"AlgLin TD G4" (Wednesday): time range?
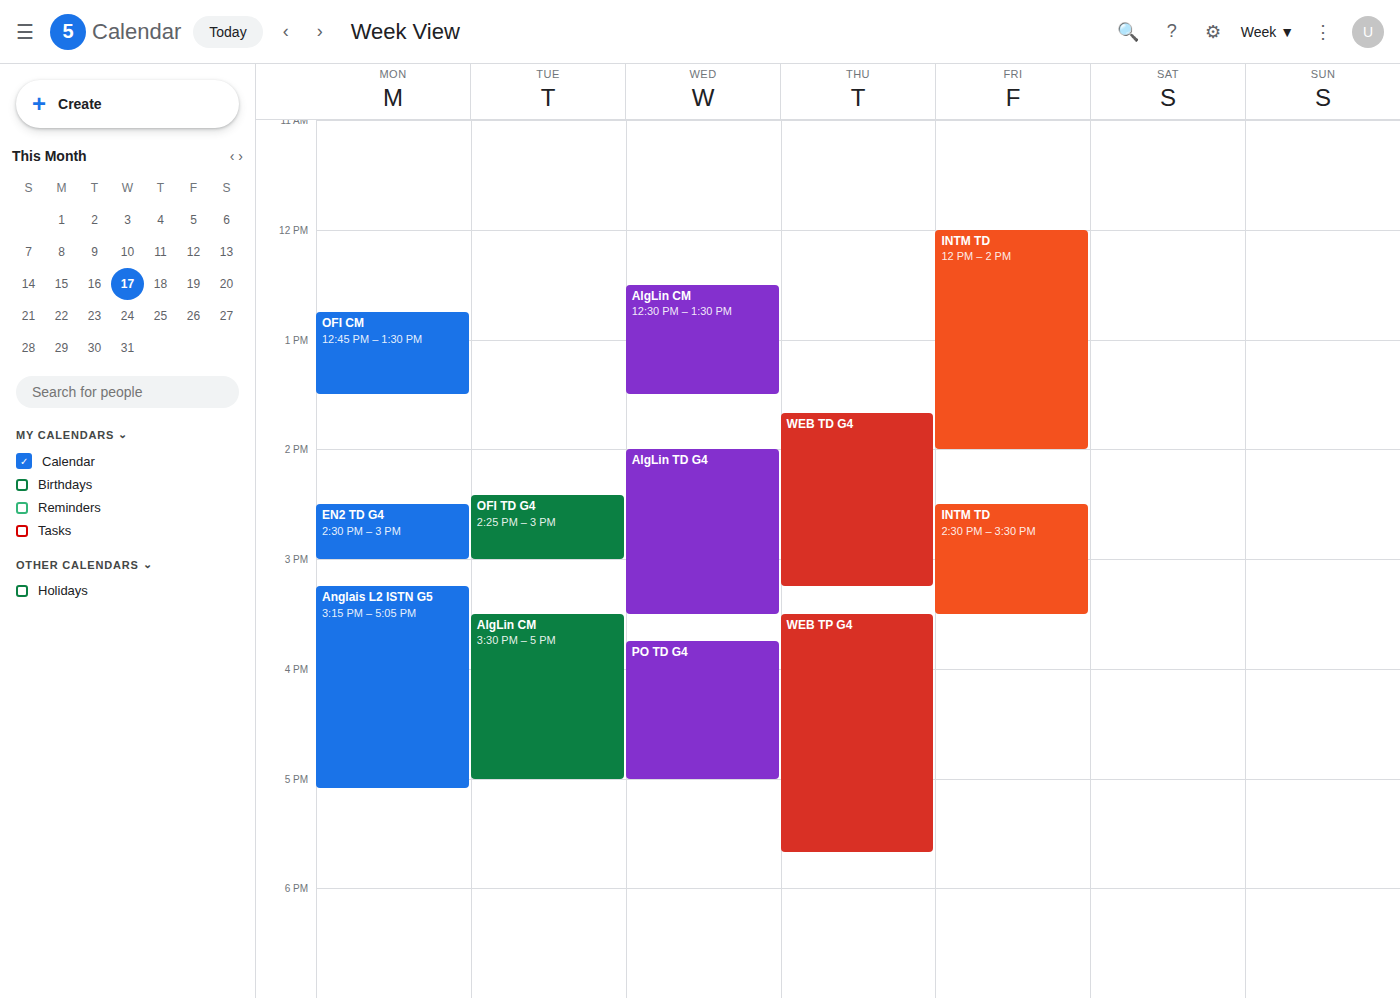
2:00 PM to 3:30 PM